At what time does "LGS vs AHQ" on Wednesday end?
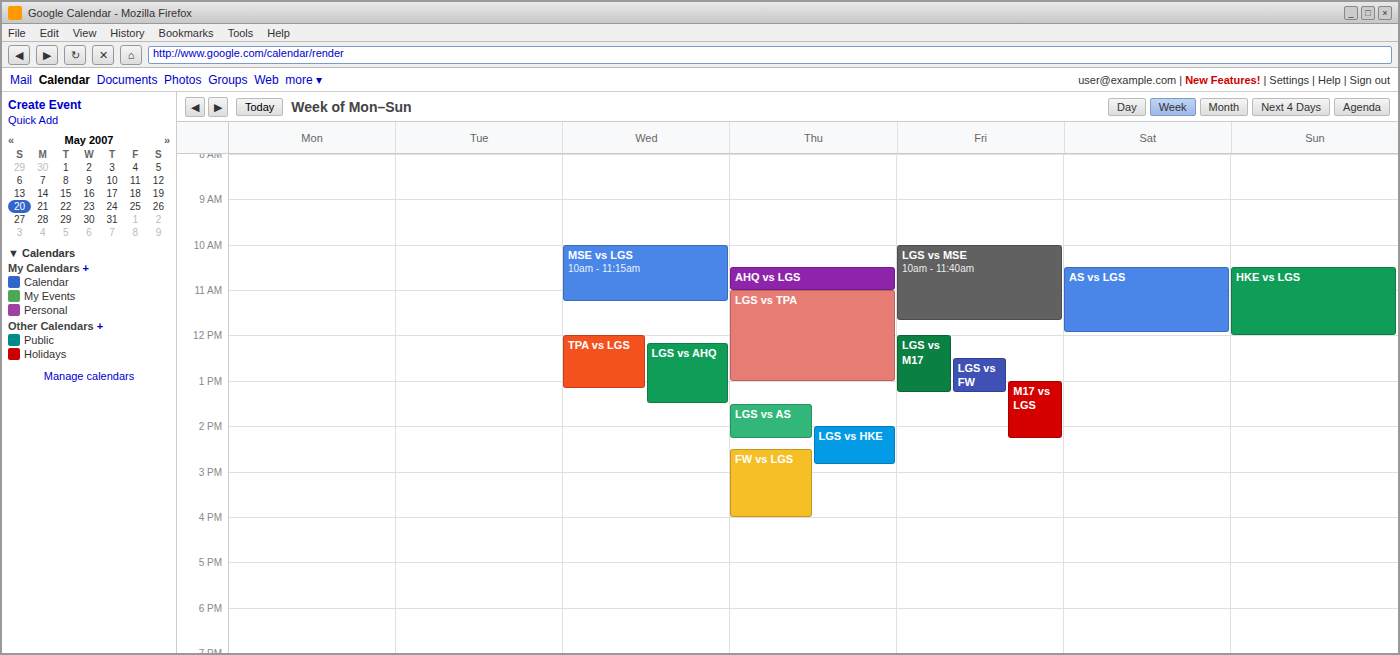
1:30 PM